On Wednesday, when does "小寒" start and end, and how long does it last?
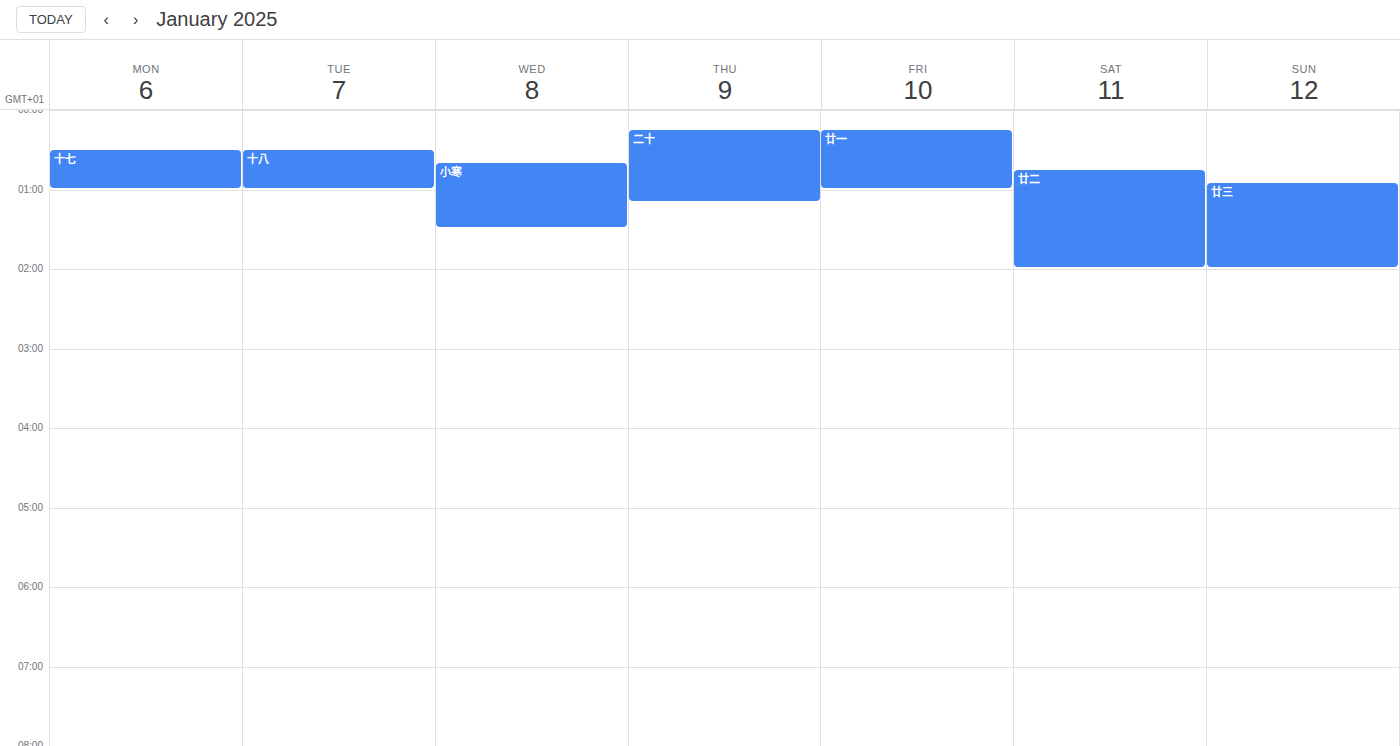
12:40 AM to 1:30 AM, 50 minutes